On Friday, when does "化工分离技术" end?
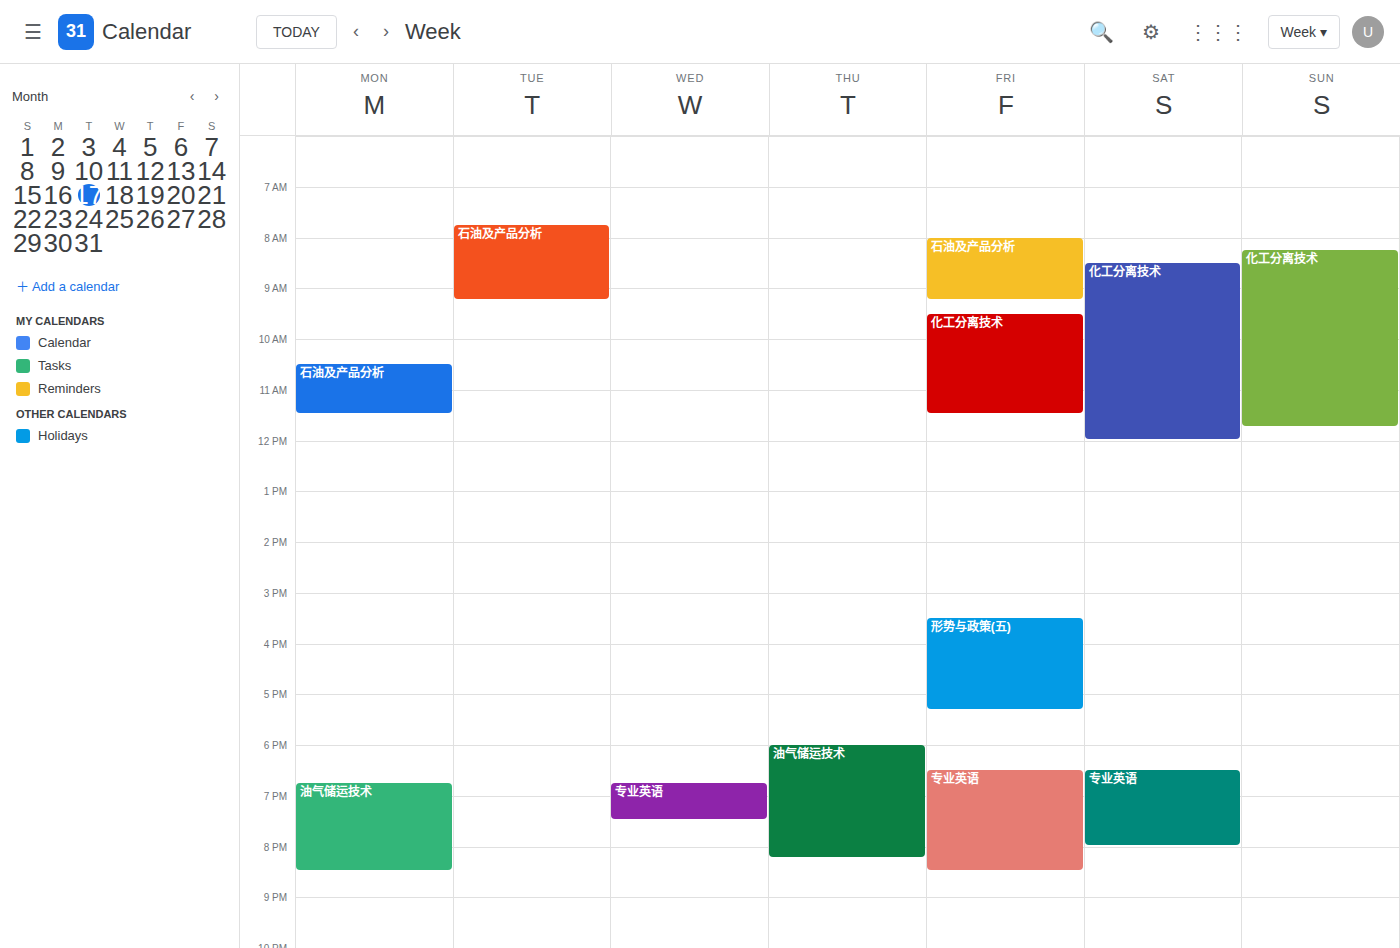
11:30 AM